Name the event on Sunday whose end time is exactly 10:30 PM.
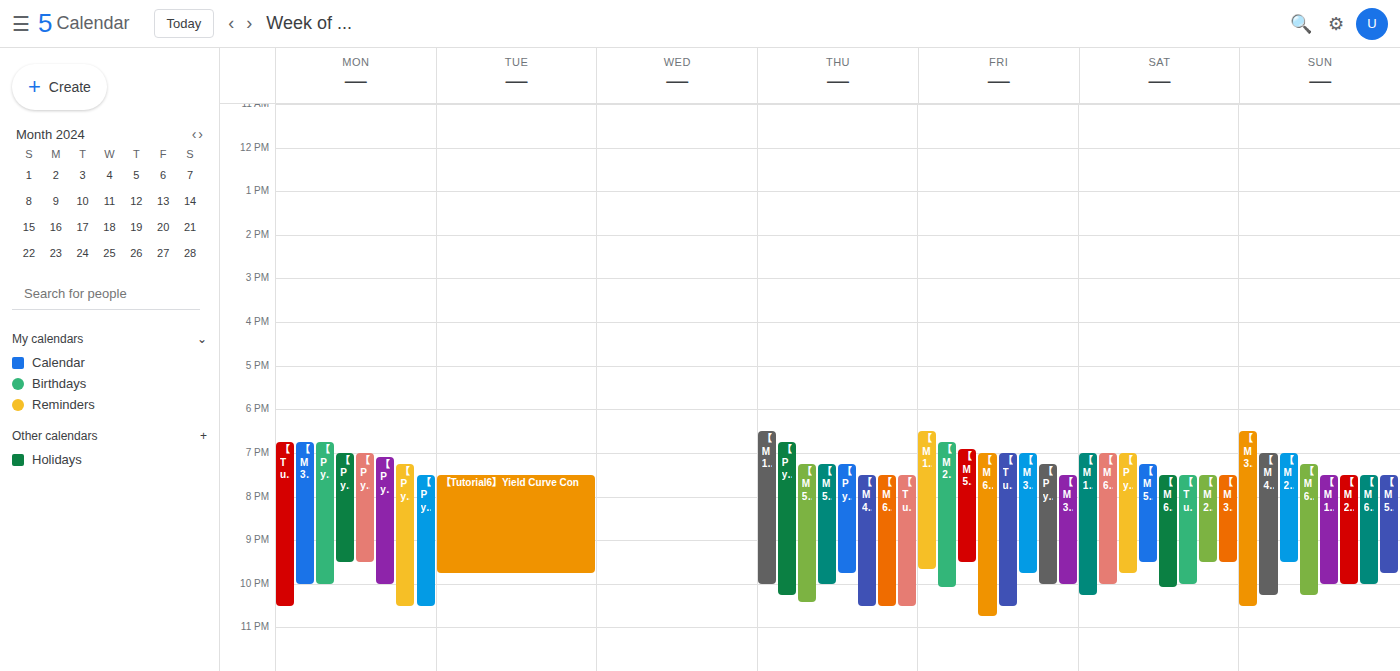
"【M3L5】Exotic Options"